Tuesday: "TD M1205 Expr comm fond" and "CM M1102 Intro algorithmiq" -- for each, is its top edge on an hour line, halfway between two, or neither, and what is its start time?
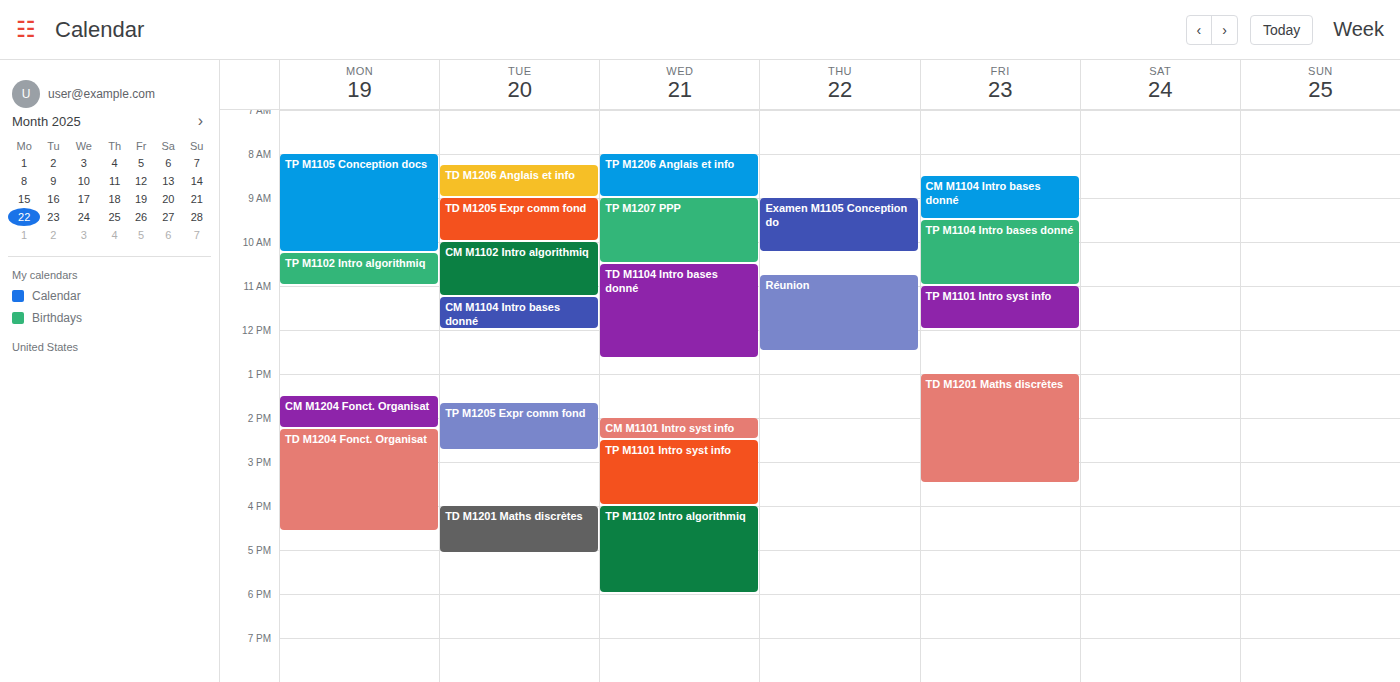
"TD M1205 Expr comm fond": 9:00 AM, exactly on the 9 AM line. "CM M1102 Intro algorithmiq": 10:00 AM, exactly on the 10 AM line.